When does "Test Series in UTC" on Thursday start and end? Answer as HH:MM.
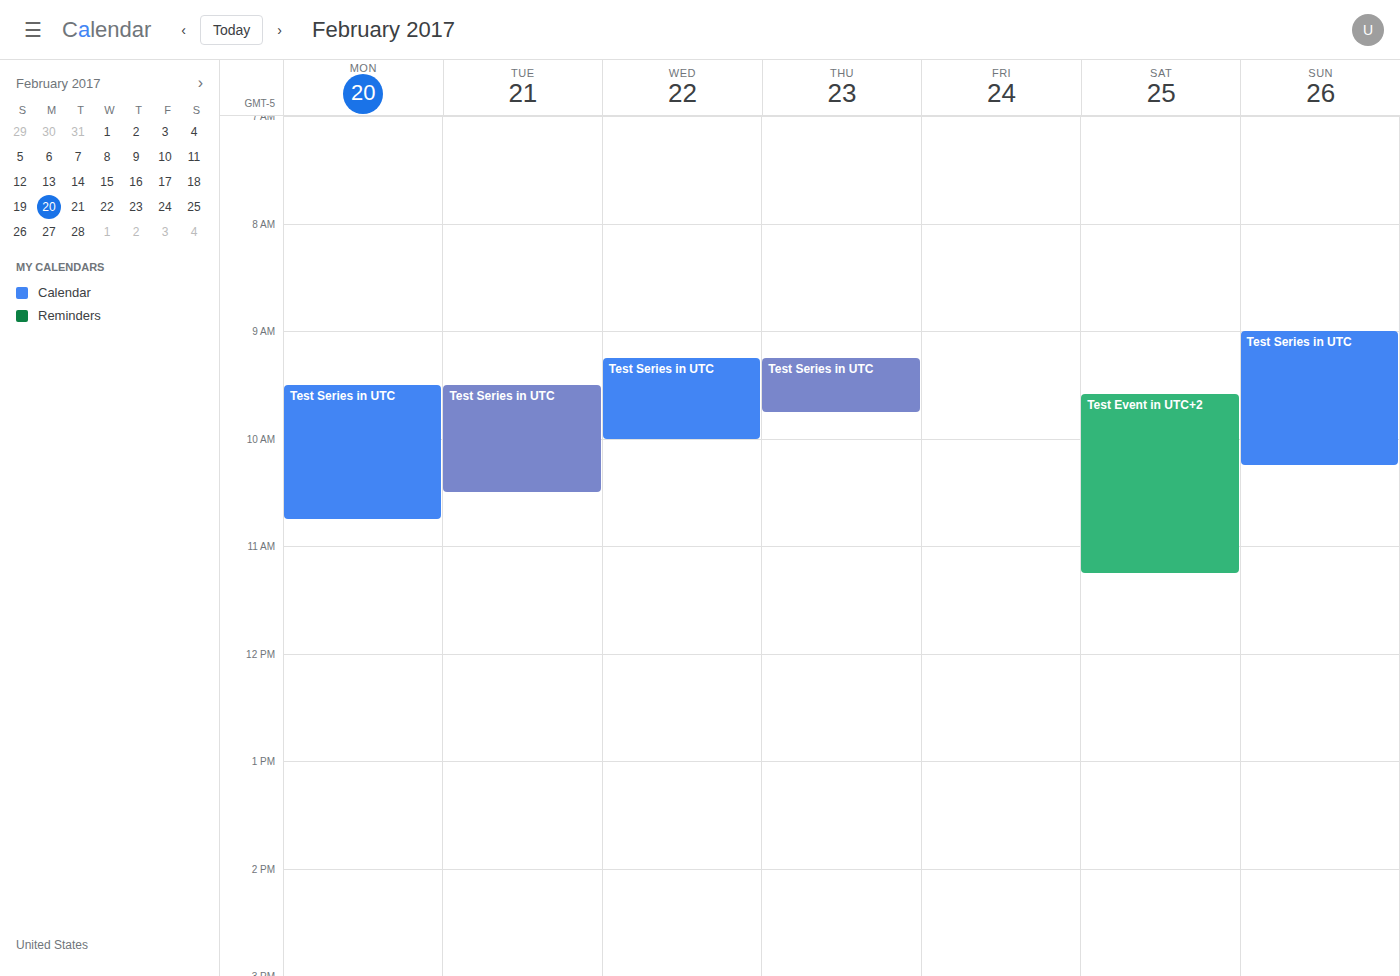
09:15 to 09:45